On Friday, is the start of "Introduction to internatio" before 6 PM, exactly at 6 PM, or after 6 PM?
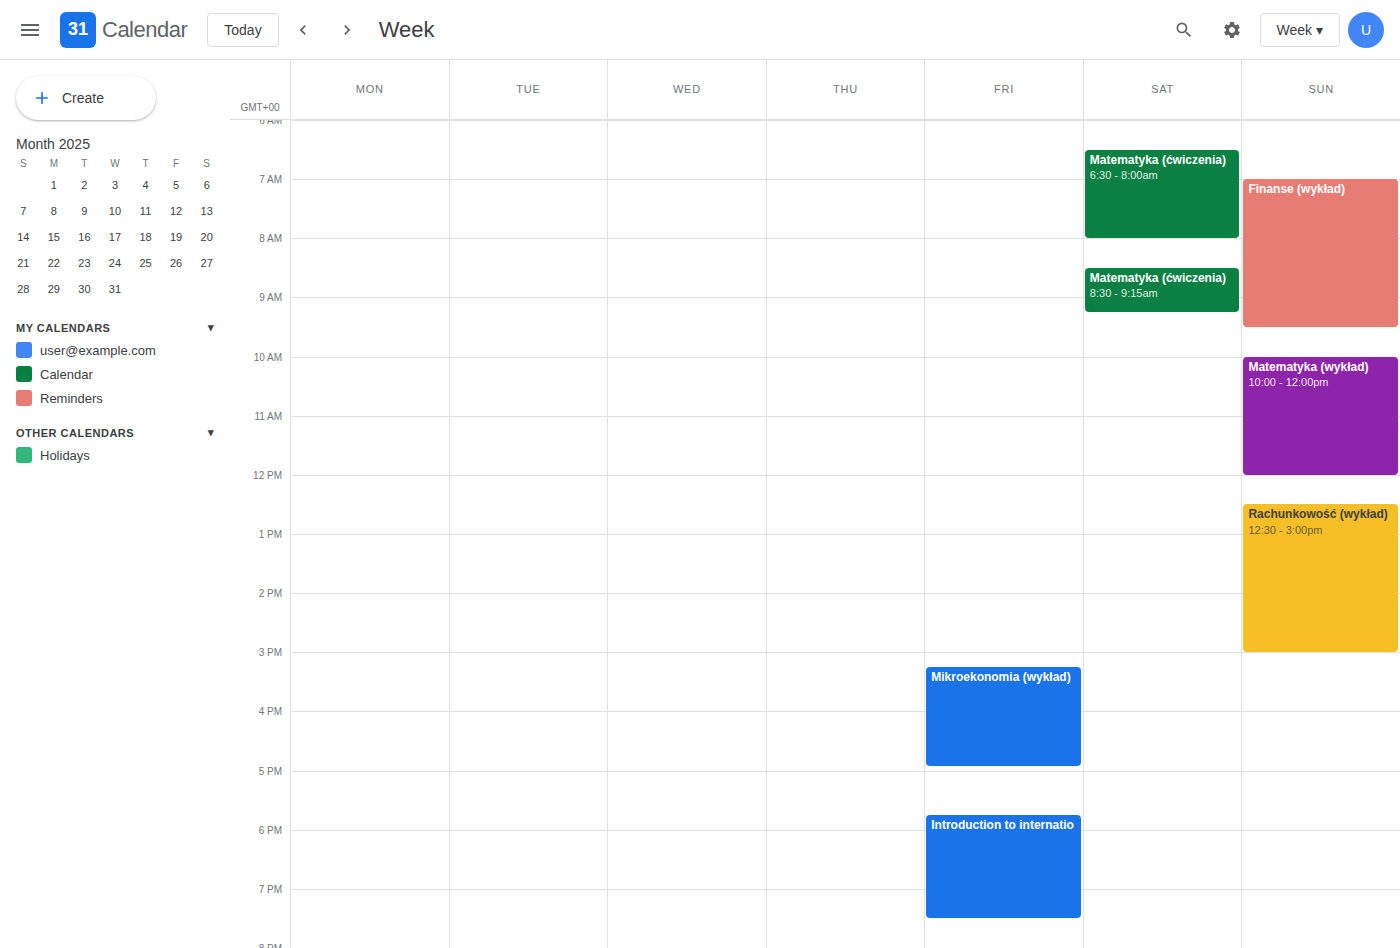
5:45 PM -- before 6 PM, 15 minutes above the 6 PM line.